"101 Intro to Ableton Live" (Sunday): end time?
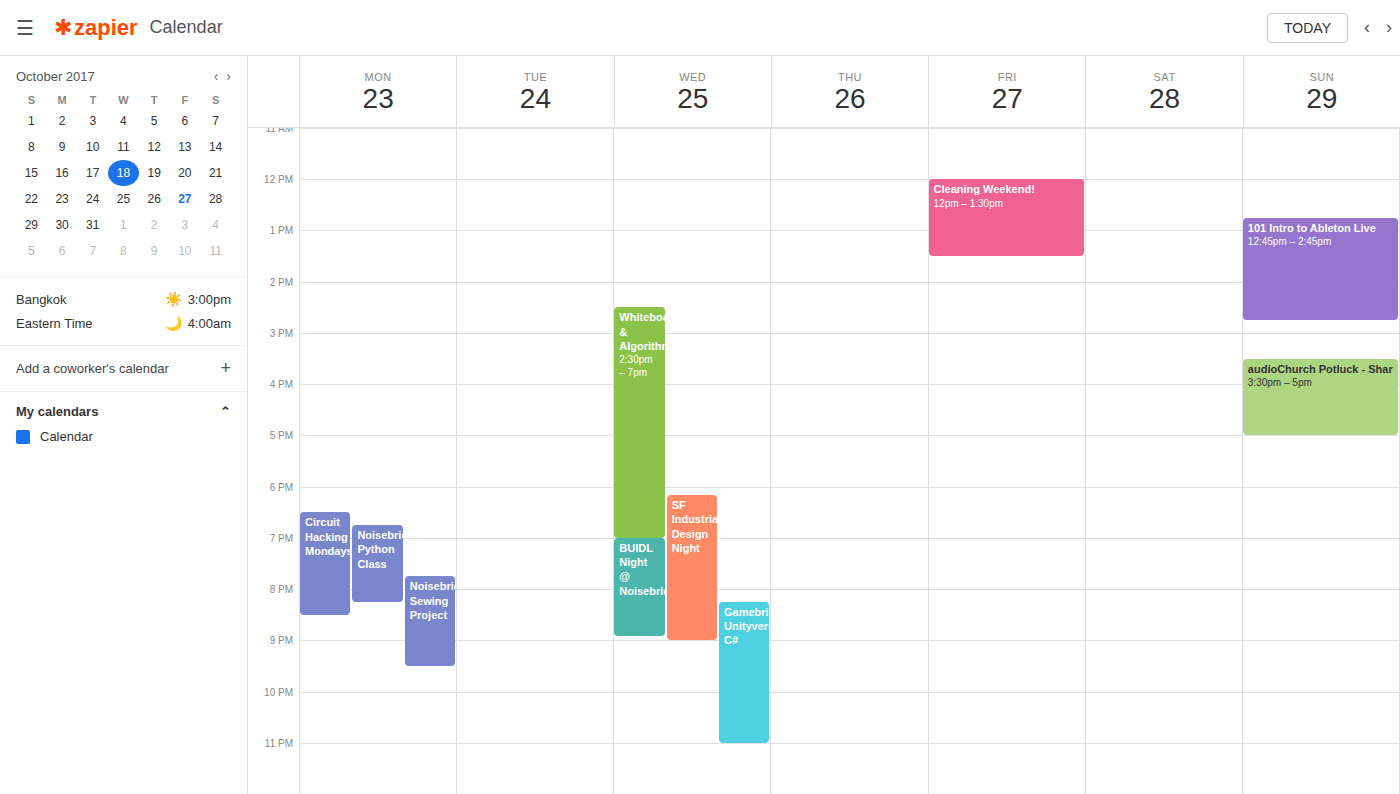
2:45 PM